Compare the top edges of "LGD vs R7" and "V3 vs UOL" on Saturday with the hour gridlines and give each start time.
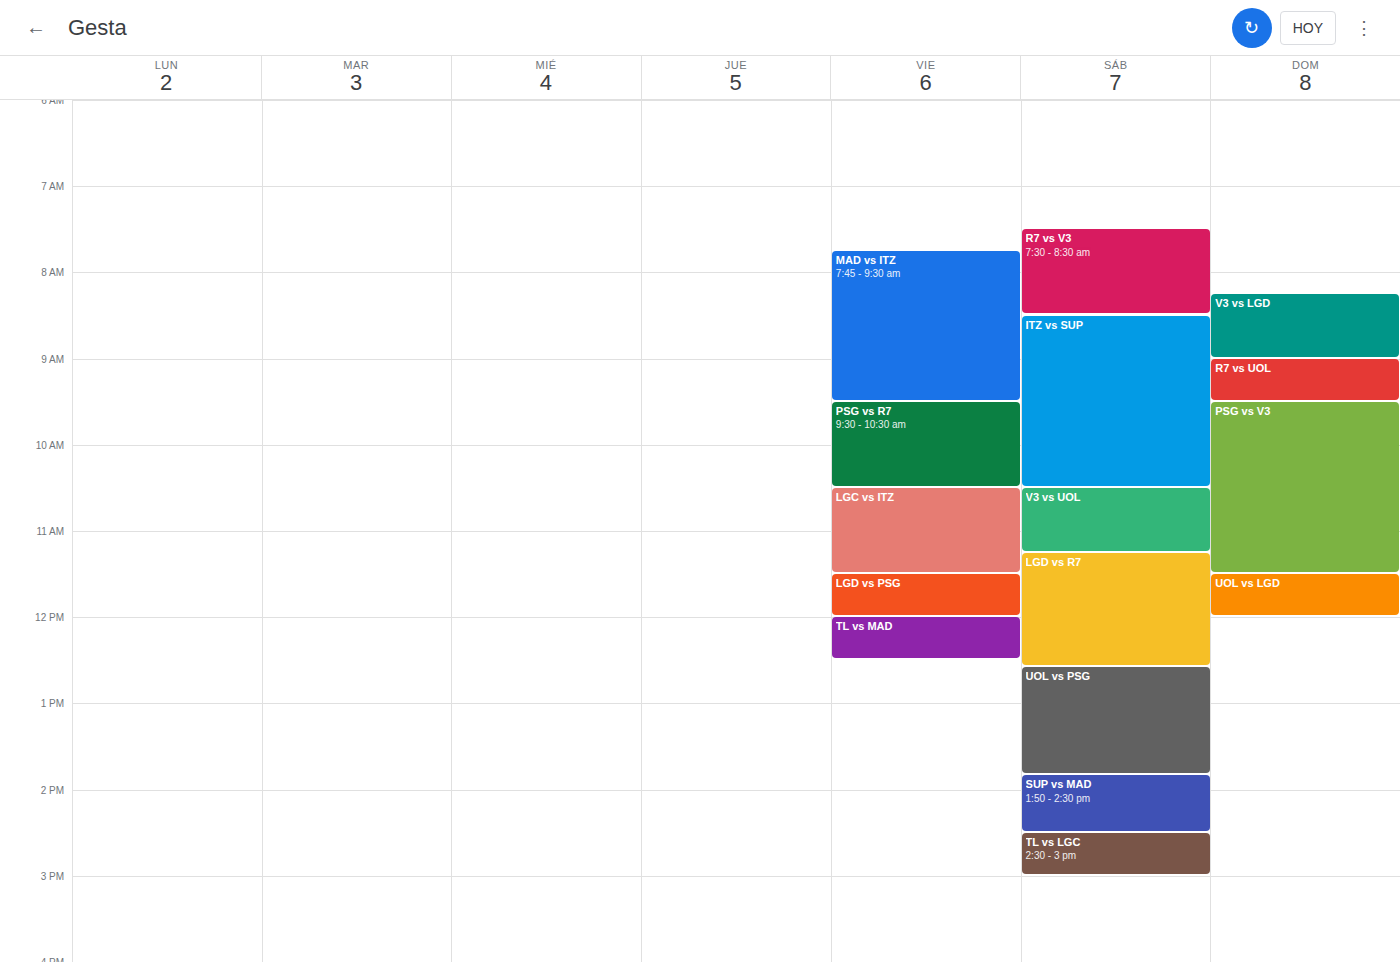
"LGD vs R7": 11:15 AM, neither: a quarter of the way from the 11 AM line to the 12 PM line. "V3 vs UOL": 10:30 AM, halfway between the 10 AM and 11 AM lines.